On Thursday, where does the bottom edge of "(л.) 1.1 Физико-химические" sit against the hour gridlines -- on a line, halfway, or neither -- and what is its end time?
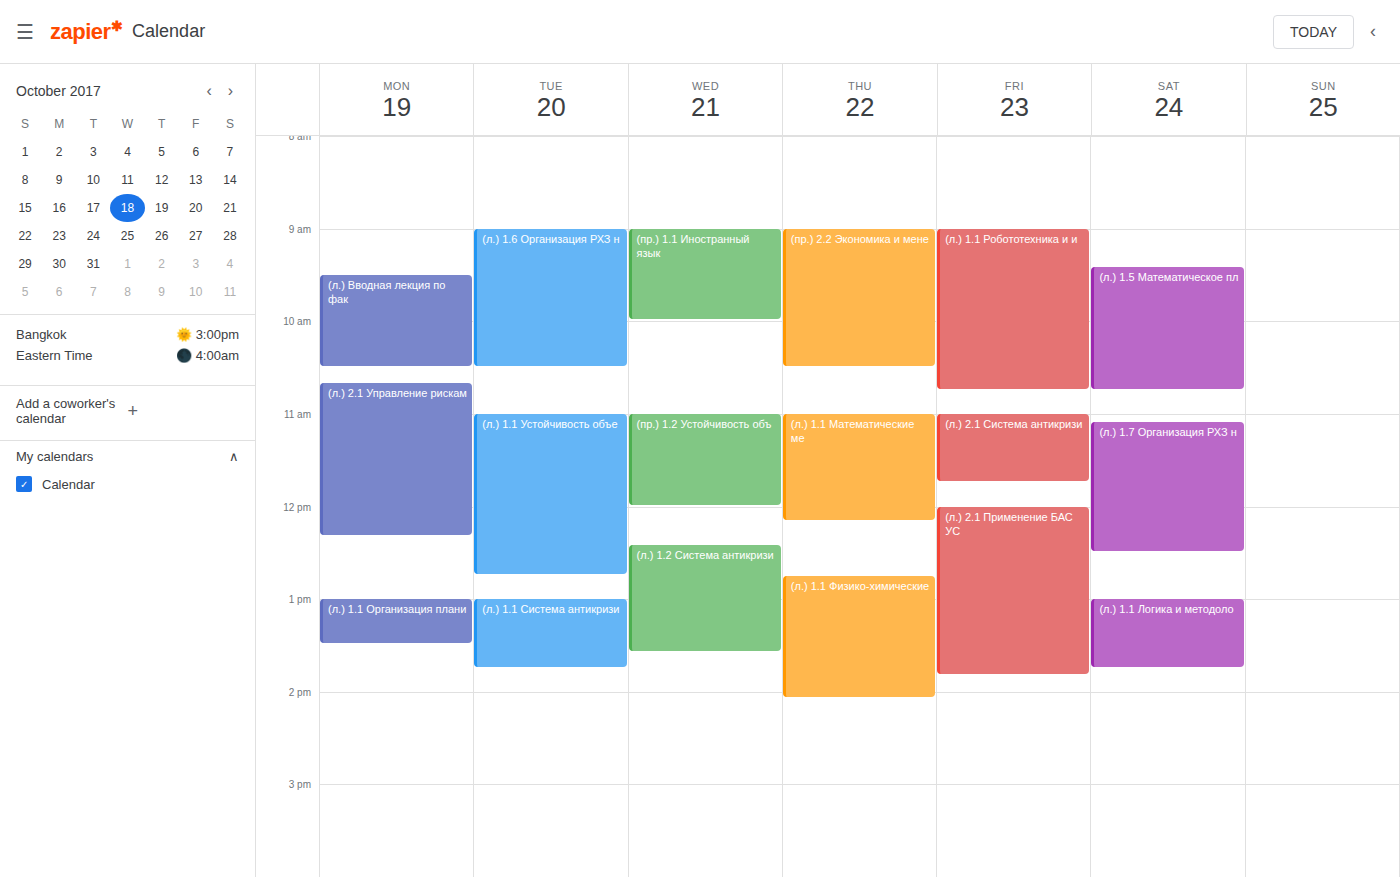
2:05 PM -- neither: 5 minutes below the 2 PM line and 55 minutes above the 3 PM line.